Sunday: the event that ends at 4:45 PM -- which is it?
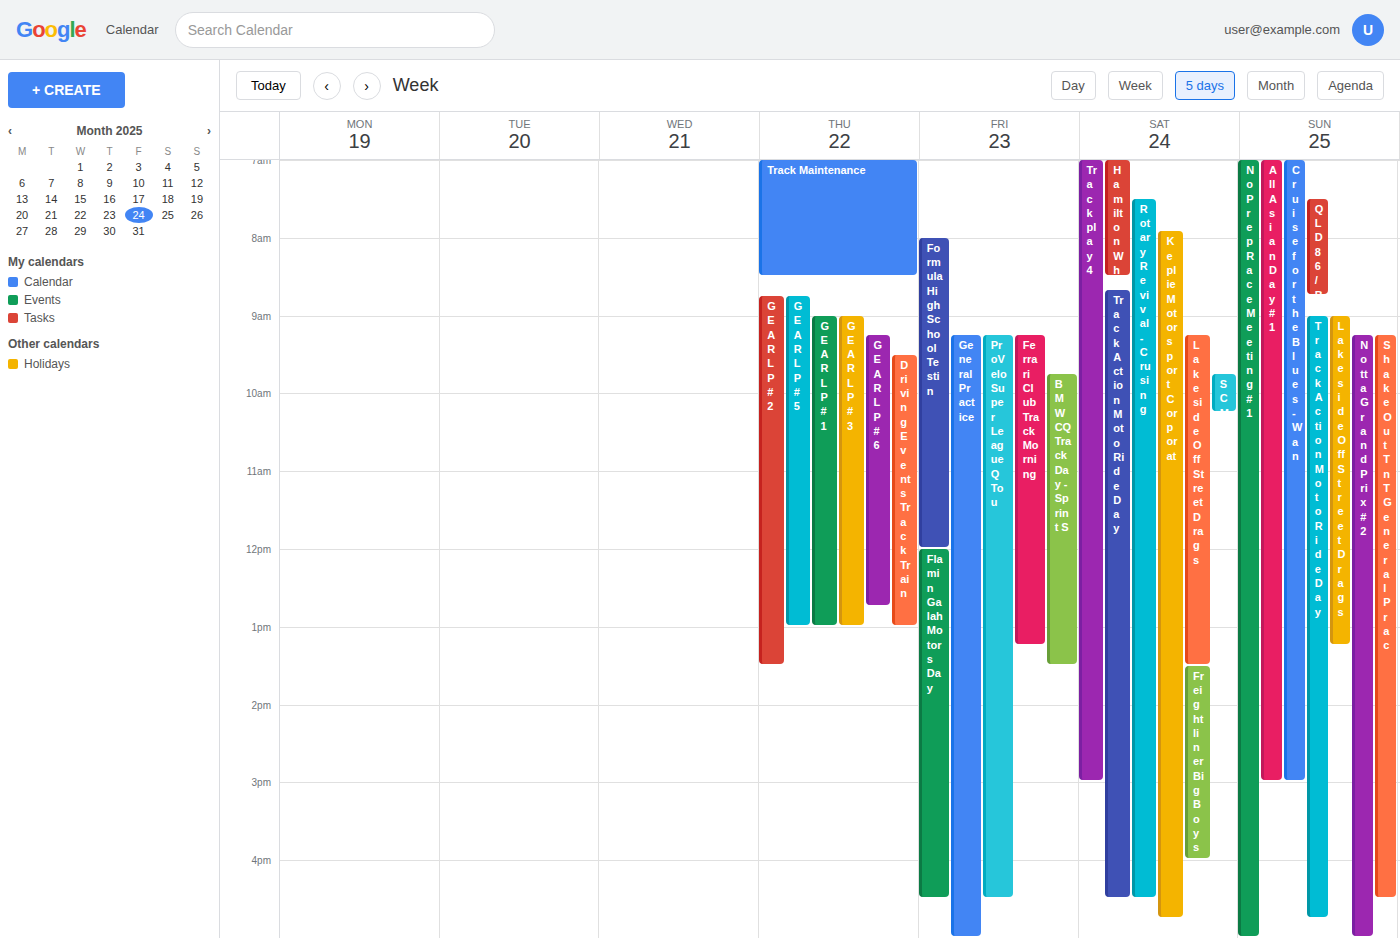
"Track Action Moto Ride Day"